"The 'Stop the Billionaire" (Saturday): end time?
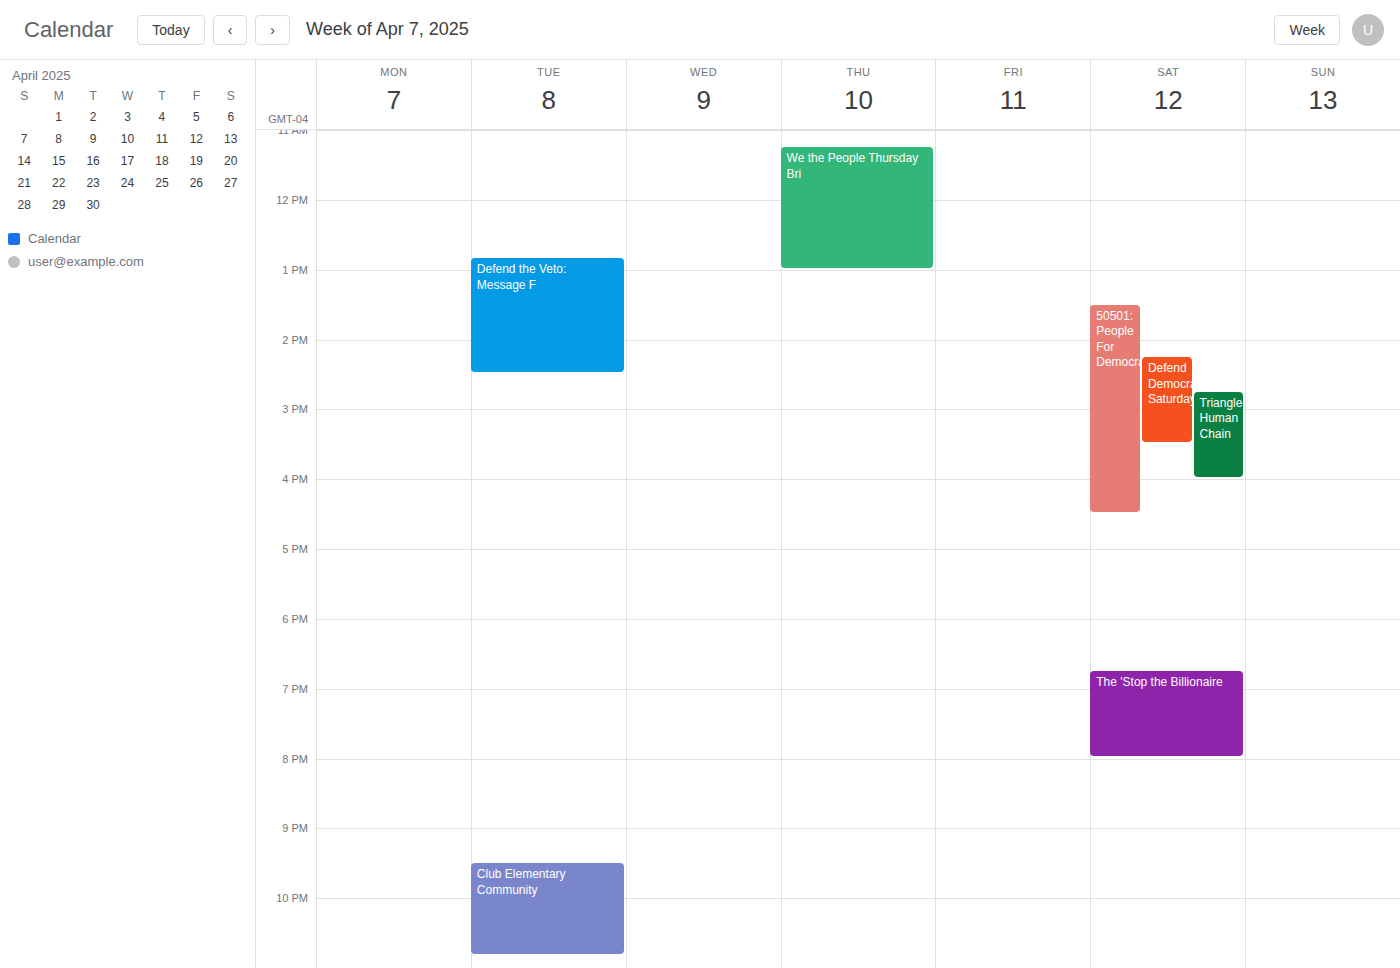
8:00 PM